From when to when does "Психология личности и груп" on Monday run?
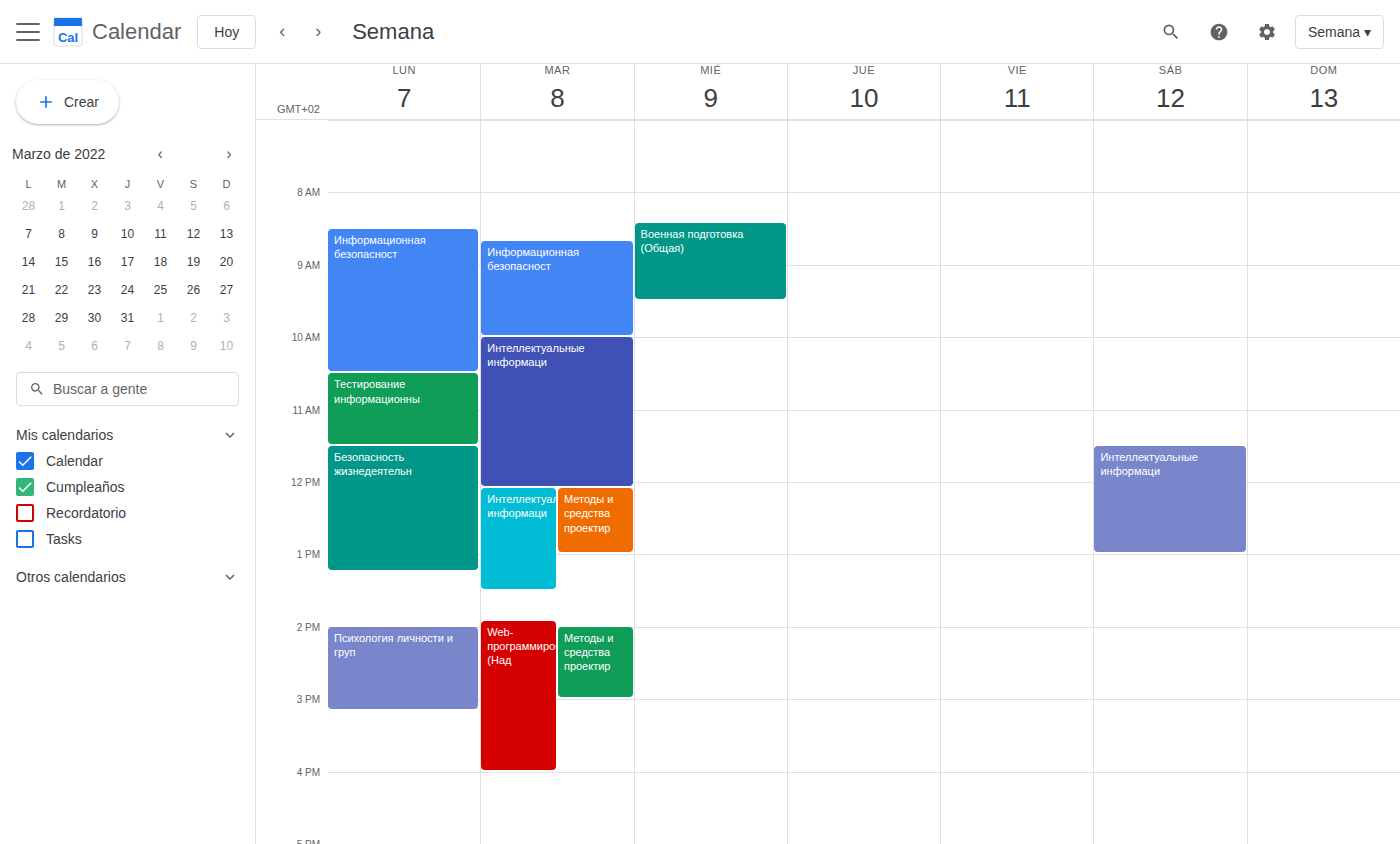
2:00 PM to 3:10 PM